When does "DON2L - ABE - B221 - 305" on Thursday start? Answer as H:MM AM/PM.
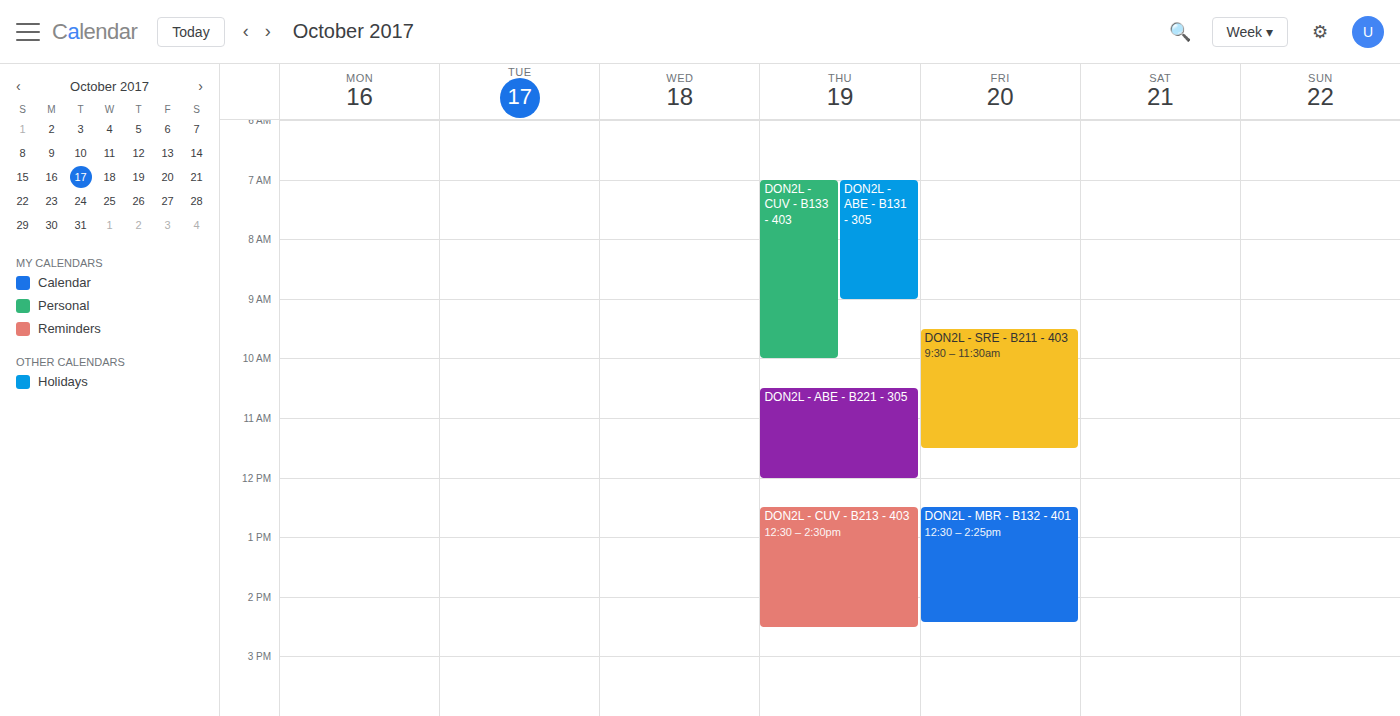
10:30 AM